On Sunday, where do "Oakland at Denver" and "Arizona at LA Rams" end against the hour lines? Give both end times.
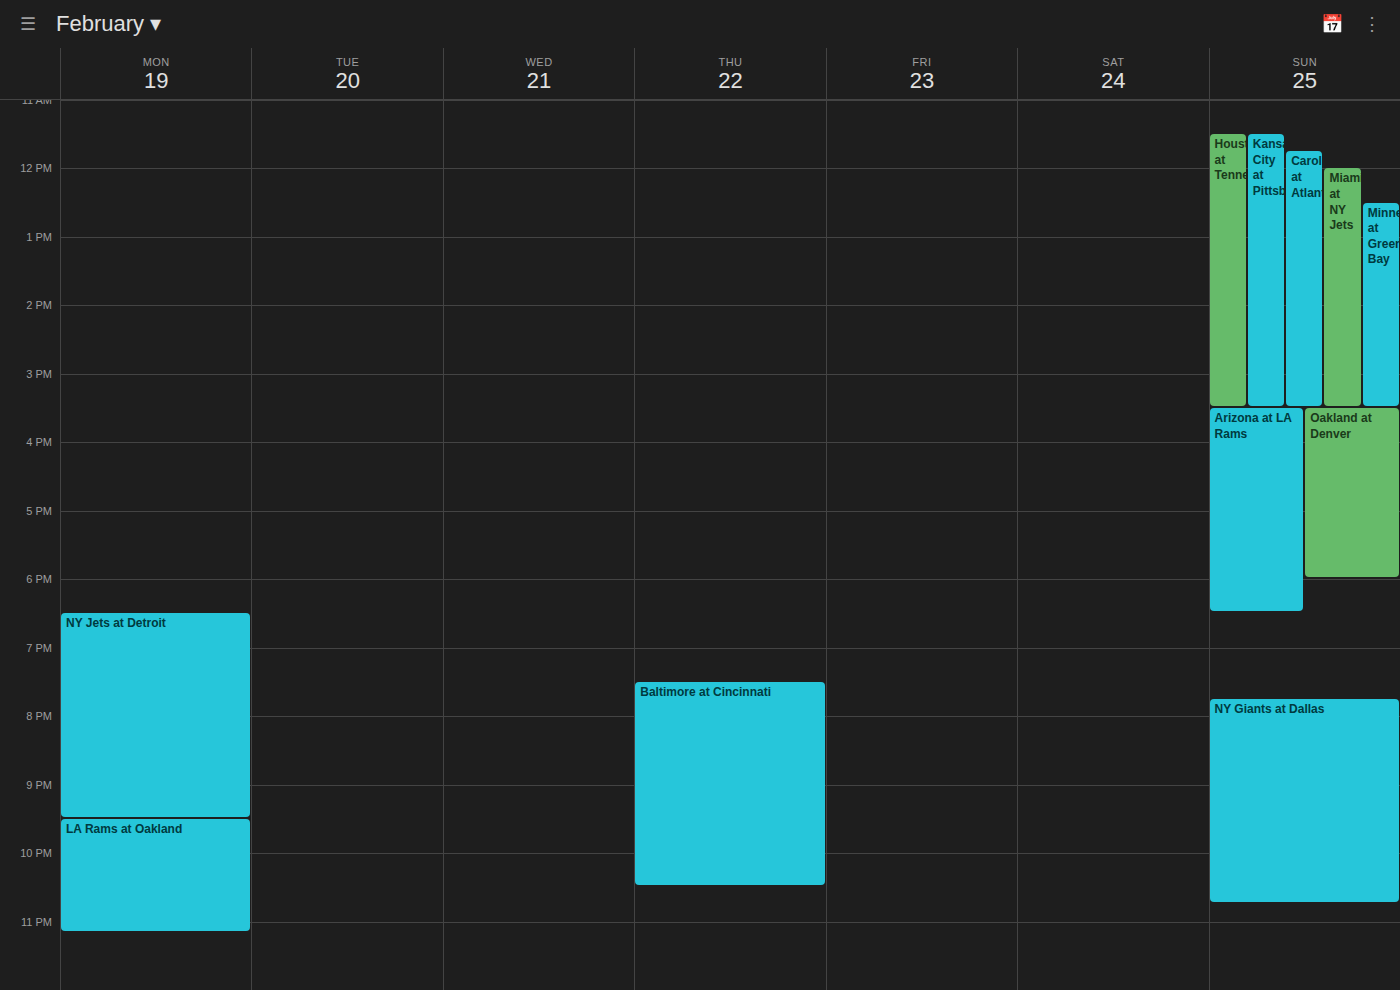
"Oakland at Denver": 6:00 PM, exactly on the 6 PM line. "Arizona at LA Rams": 6:30 PM, halfway between the 6 PM and 7 PM lines.